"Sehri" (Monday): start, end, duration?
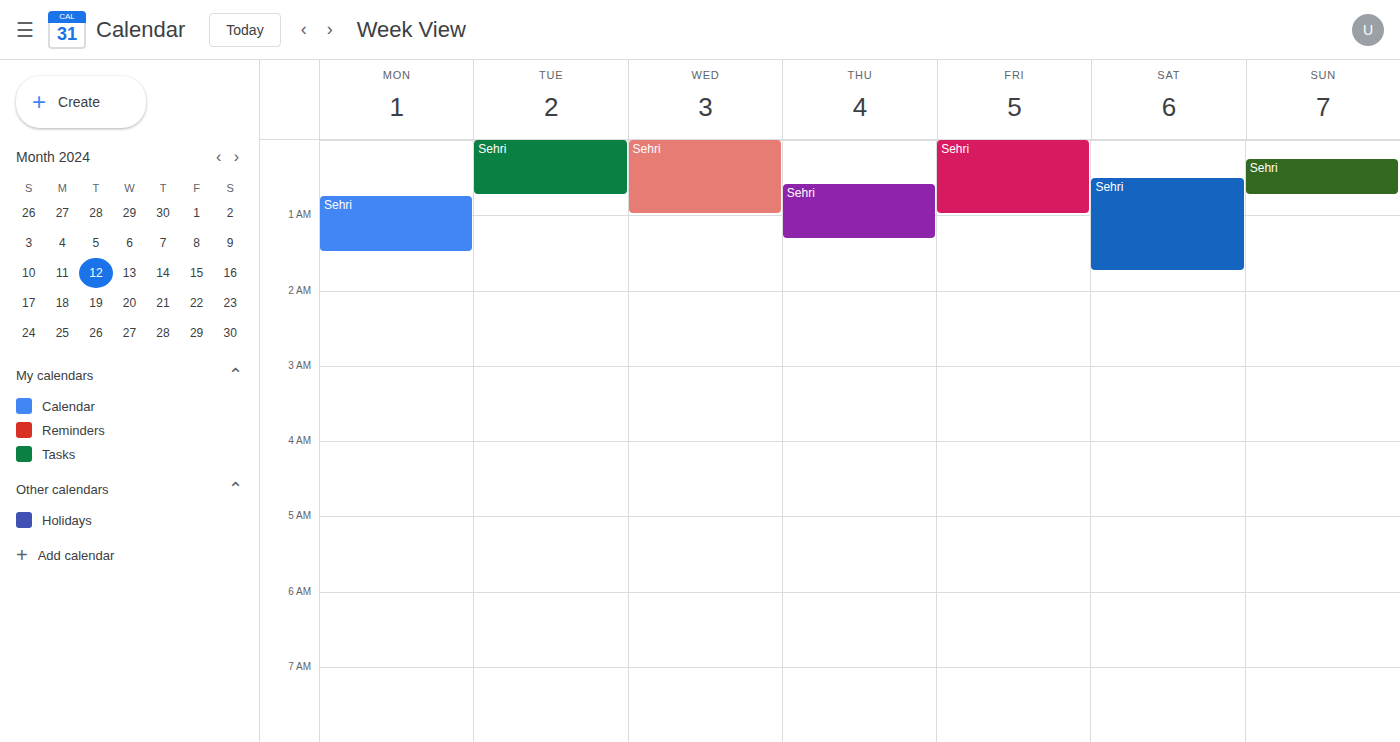
12:45 AM to 1:30 AM, 45 minutes